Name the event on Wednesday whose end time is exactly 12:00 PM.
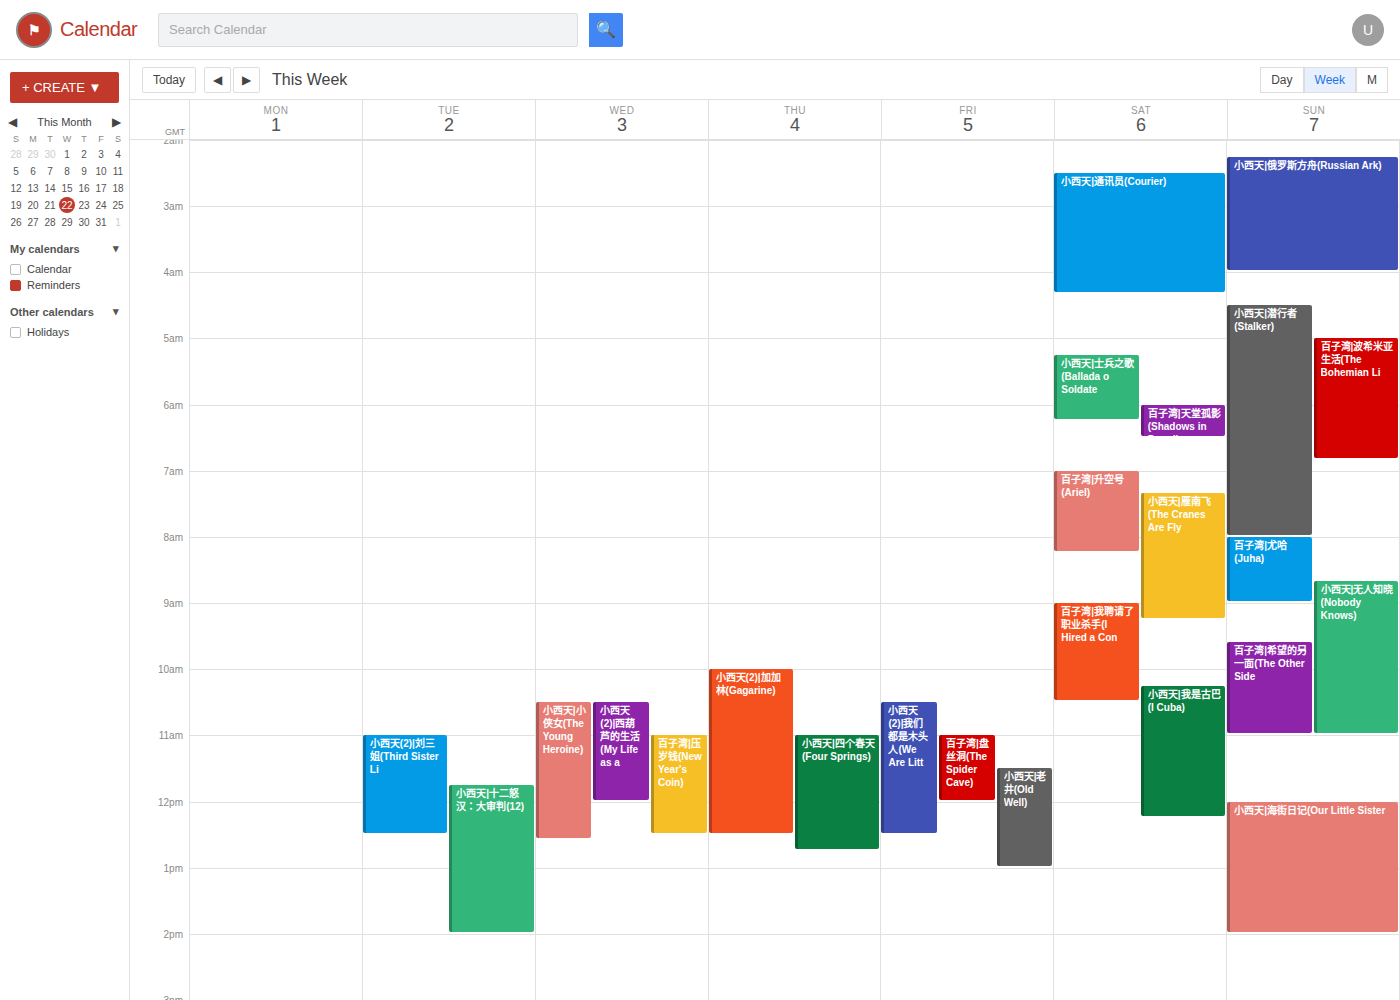
"小西天(2)|西葫芦的生活(My Life as a"